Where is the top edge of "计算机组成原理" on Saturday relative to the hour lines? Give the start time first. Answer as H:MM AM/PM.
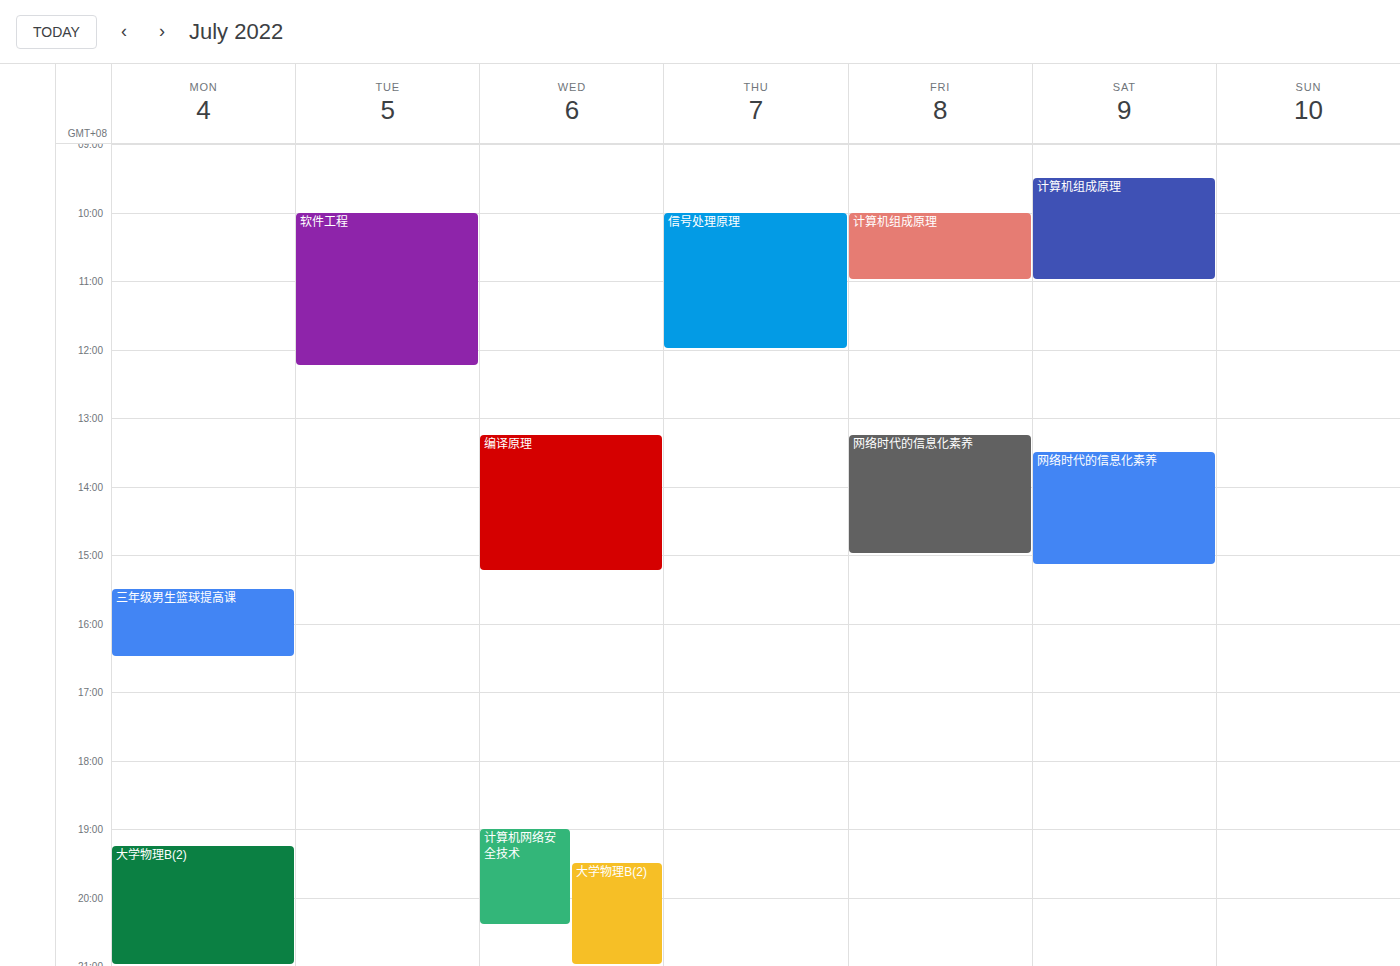
9:30 AM -- halfway between the 9 AM and 10 AM lines.